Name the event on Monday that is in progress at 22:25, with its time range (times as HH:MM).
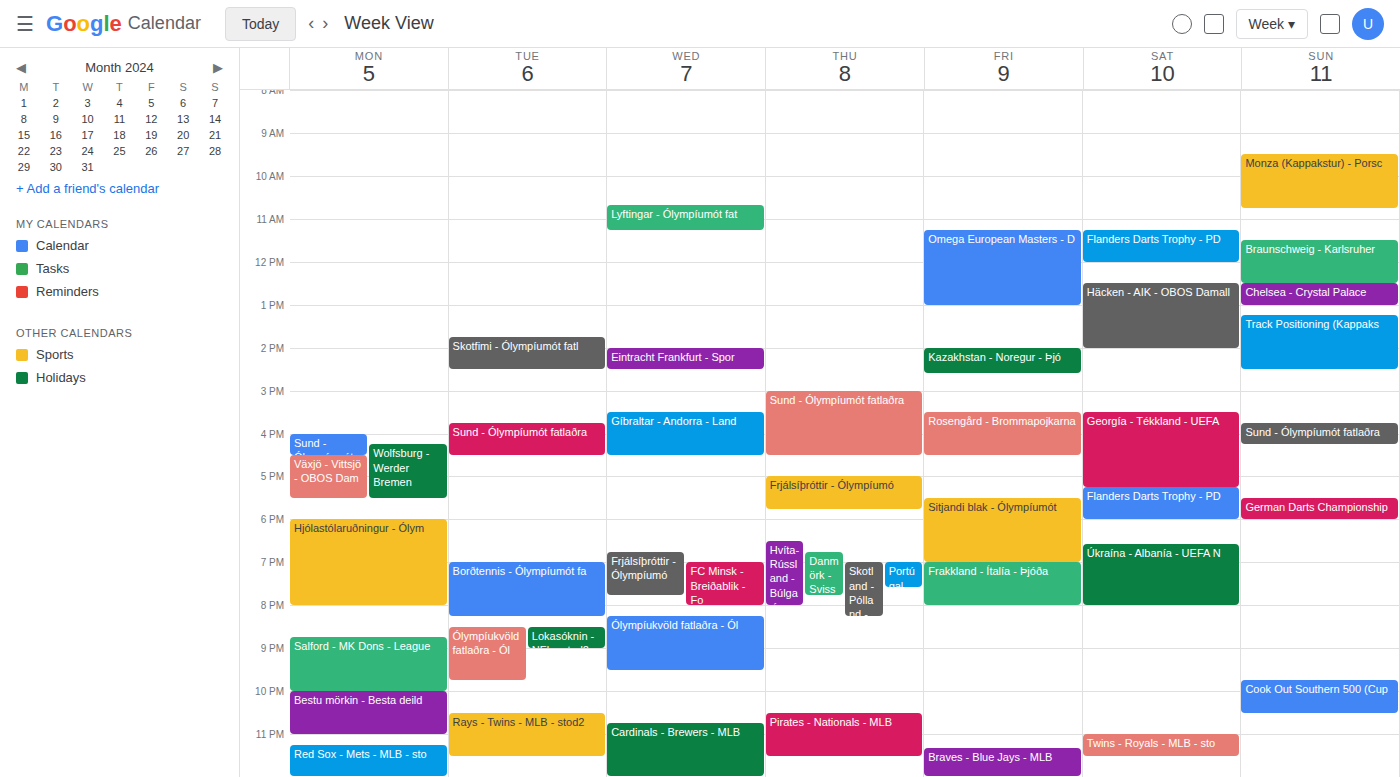
"Bestu mörkin - Besta deild", 22:00 to 23:00